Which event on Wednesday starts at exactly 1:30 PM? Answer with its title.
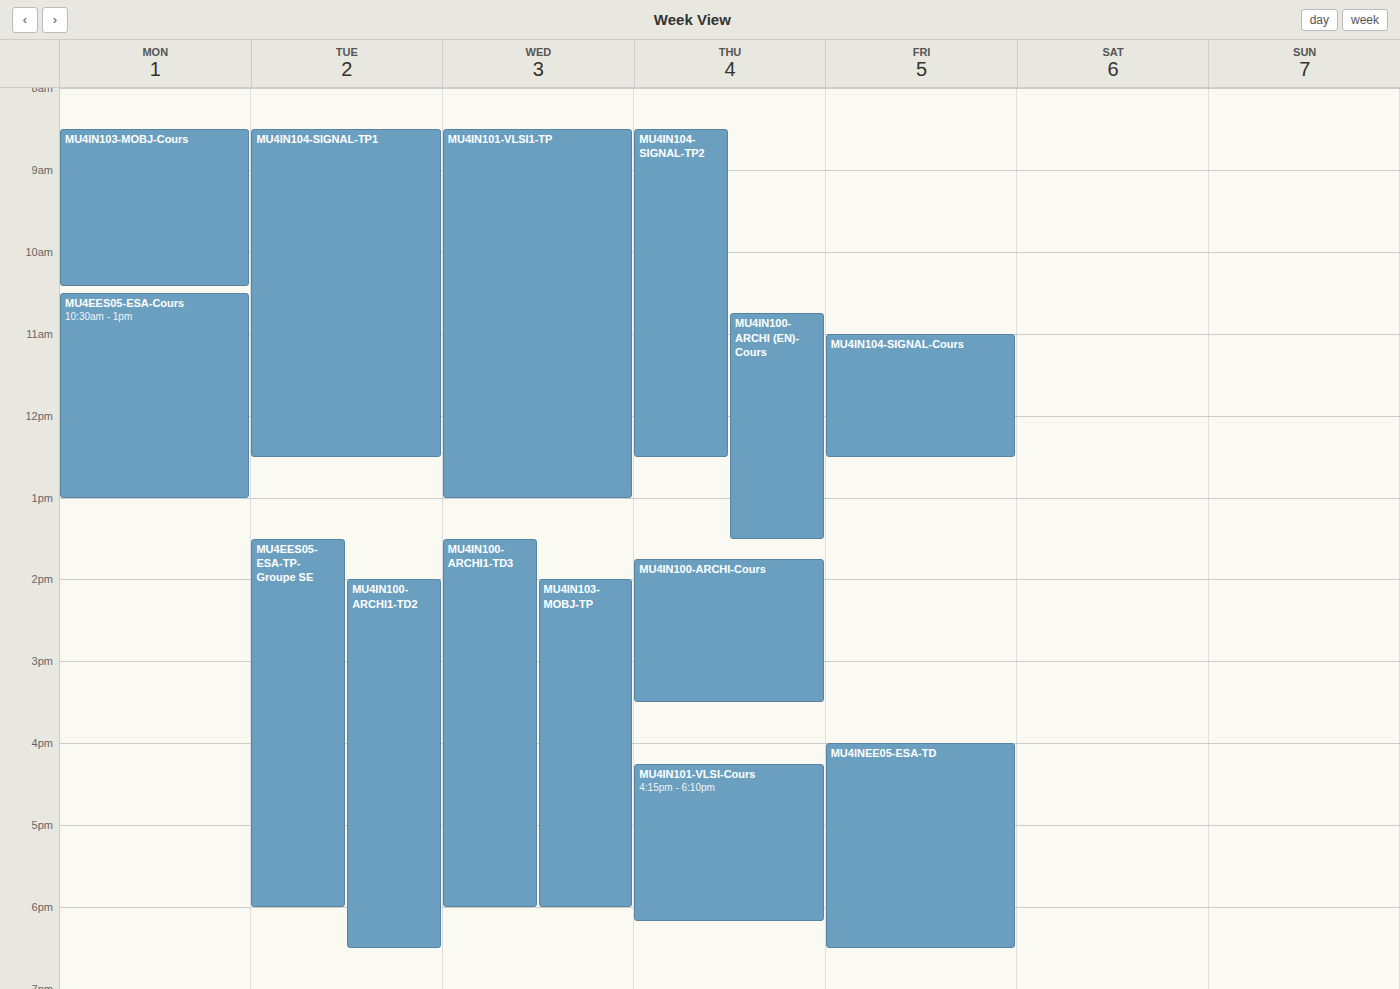
"MU4IN100-ARCHI1-TD3"